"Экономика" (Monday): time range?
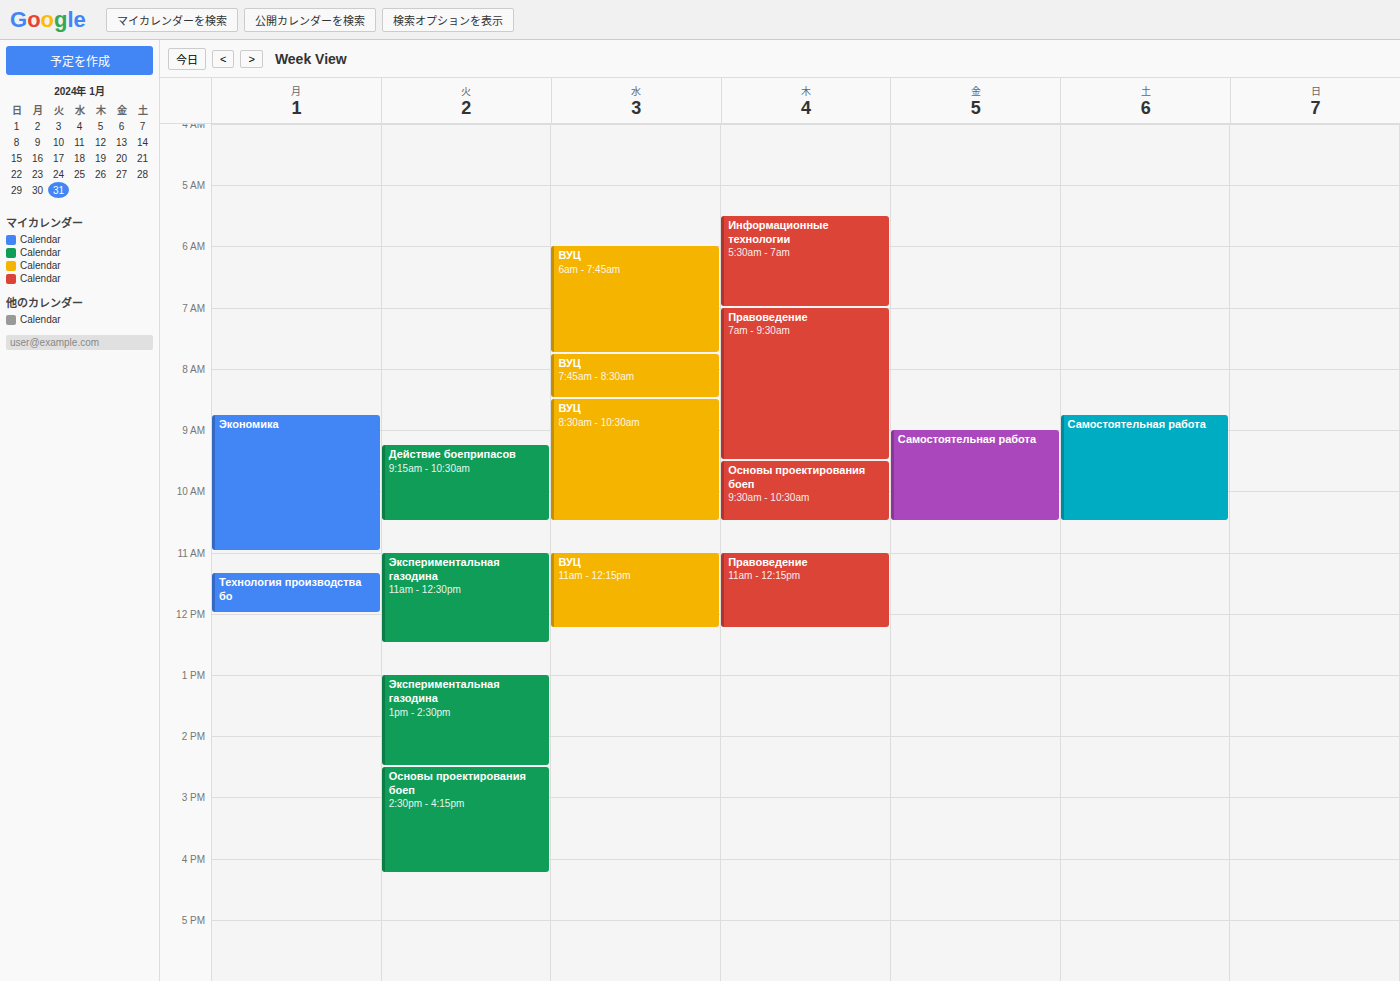
8:45 AM to 11:00 AM